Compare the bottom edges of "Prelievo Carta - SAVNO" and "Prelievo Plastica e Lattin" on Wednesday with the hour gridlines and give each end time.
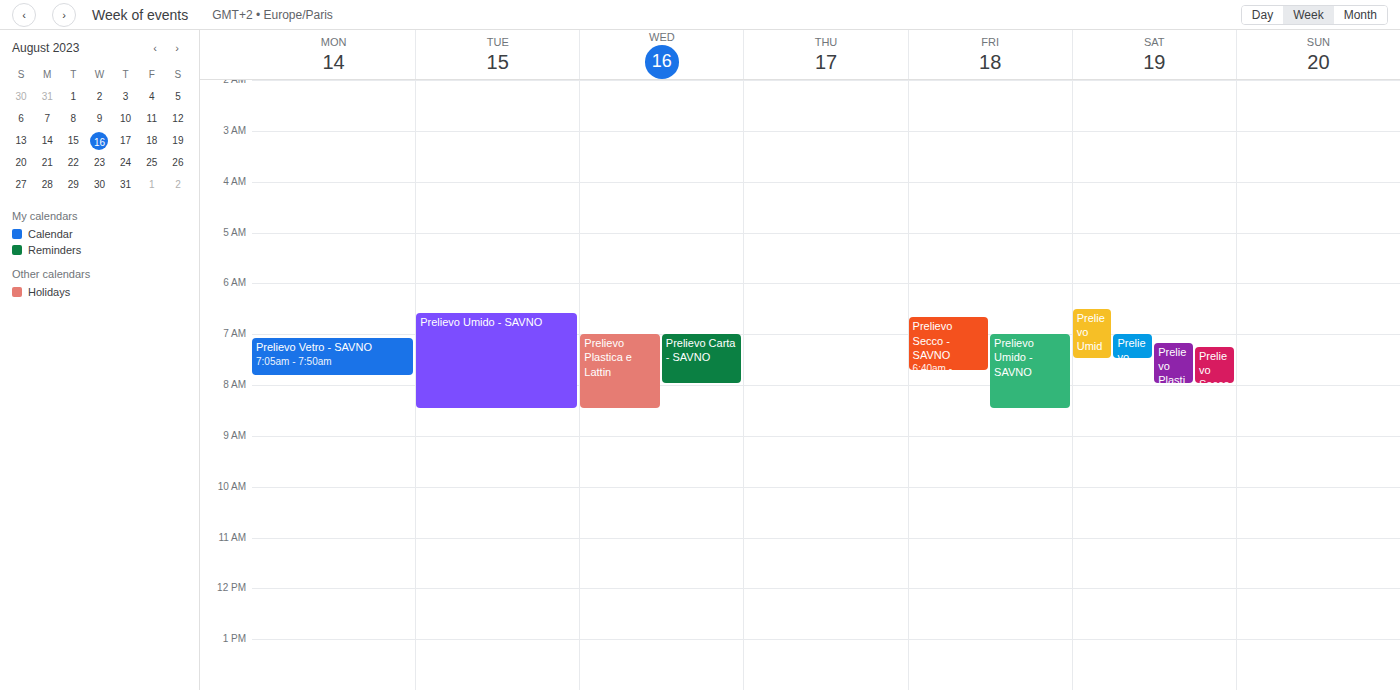
"Prelievo Carta - SAVNO": 8:00 AM, exactly on the 8 AM line. "Prelievo Plastica e Lattin": 8:30 AM, halfway between the 8 AM and 9 AM lines.